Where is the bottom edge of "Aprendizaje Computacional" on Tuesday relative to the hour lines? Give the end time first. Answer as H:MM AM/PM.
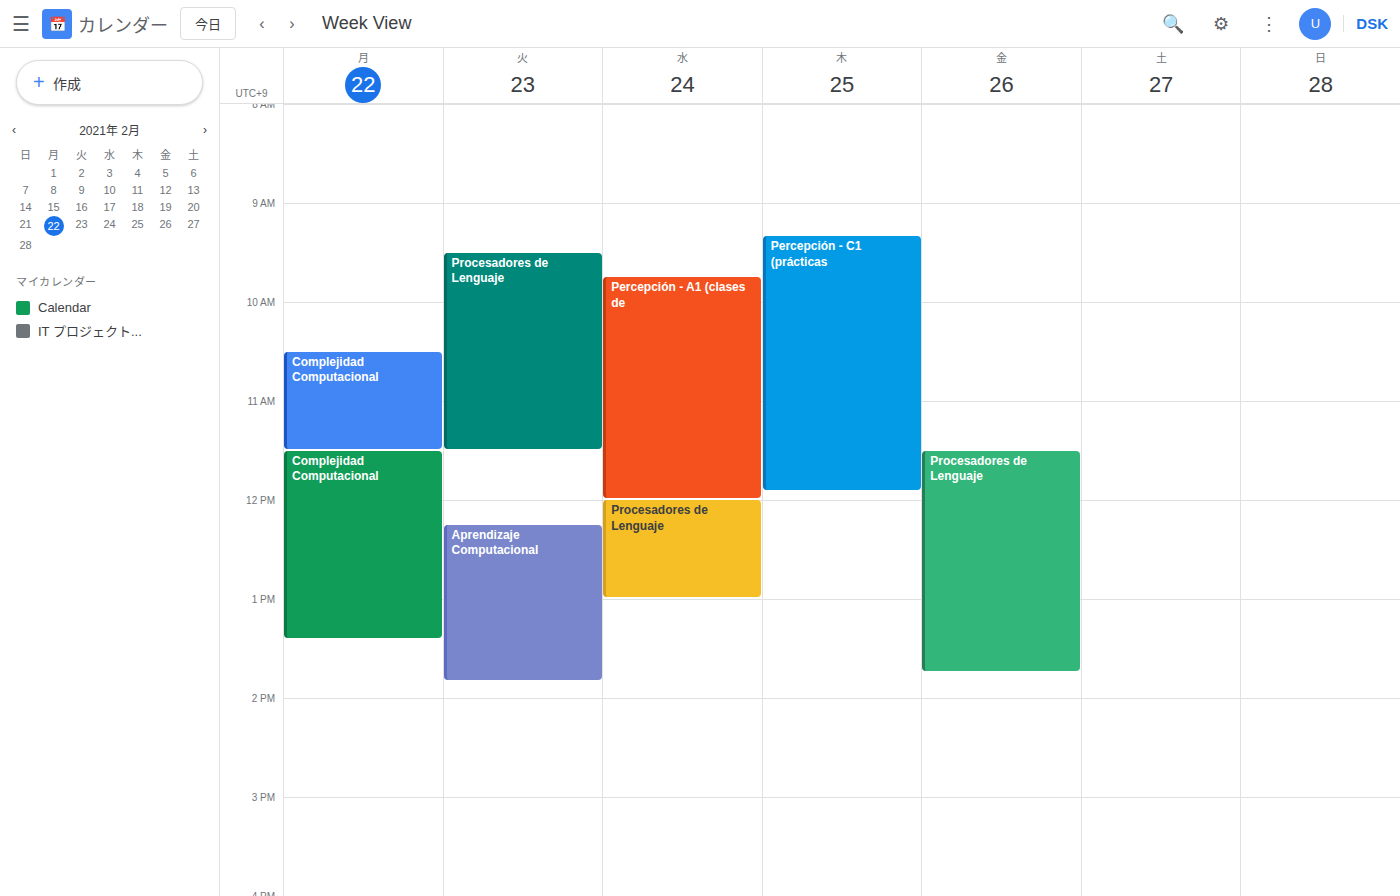
1:50 PM -- neither: 50 minutes below the 1 PM line and 10 minutes above the 2 PM line.